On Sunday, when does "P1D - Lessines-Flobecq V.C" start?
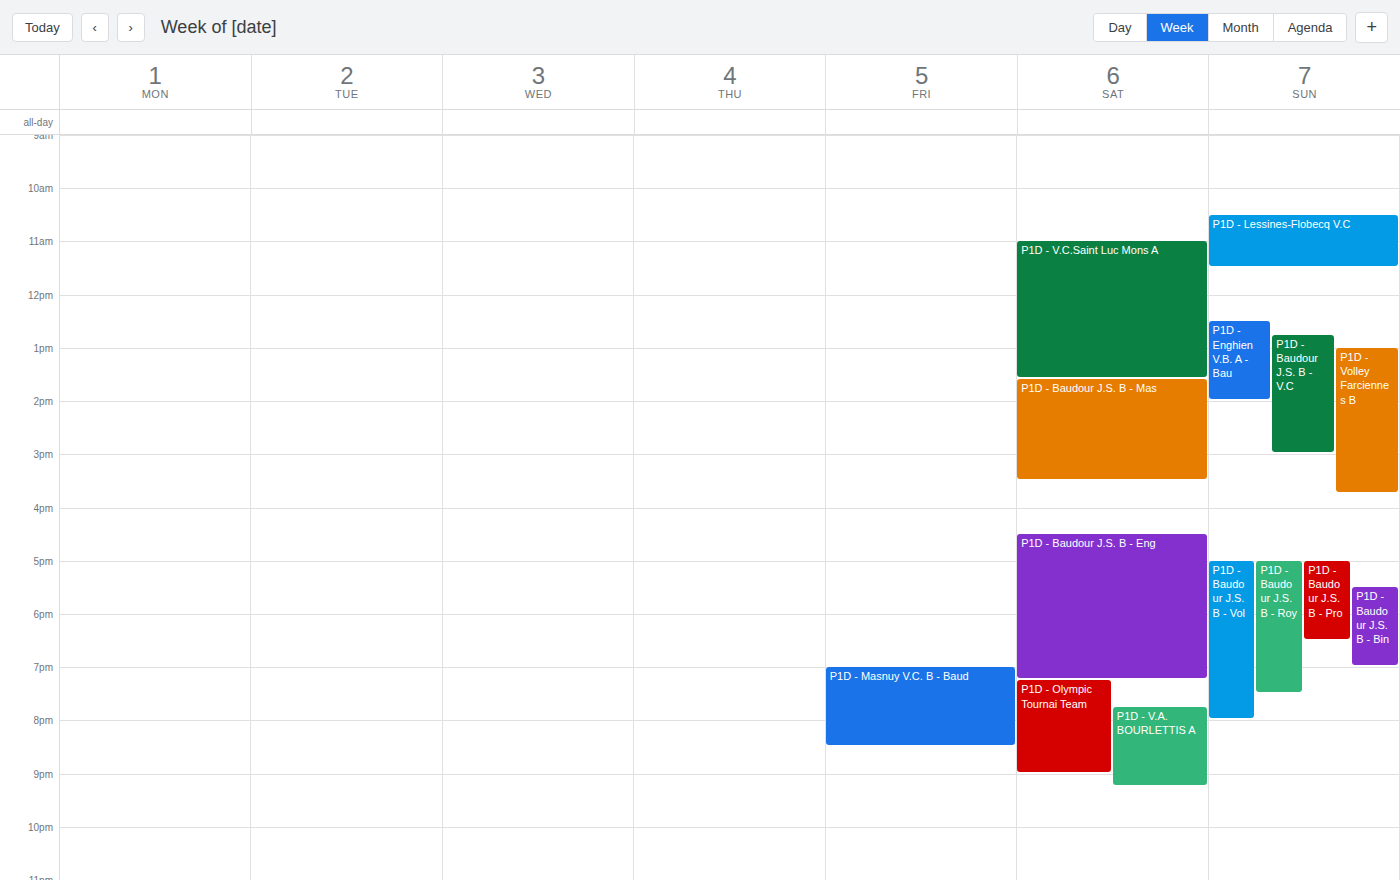
10:30 AM